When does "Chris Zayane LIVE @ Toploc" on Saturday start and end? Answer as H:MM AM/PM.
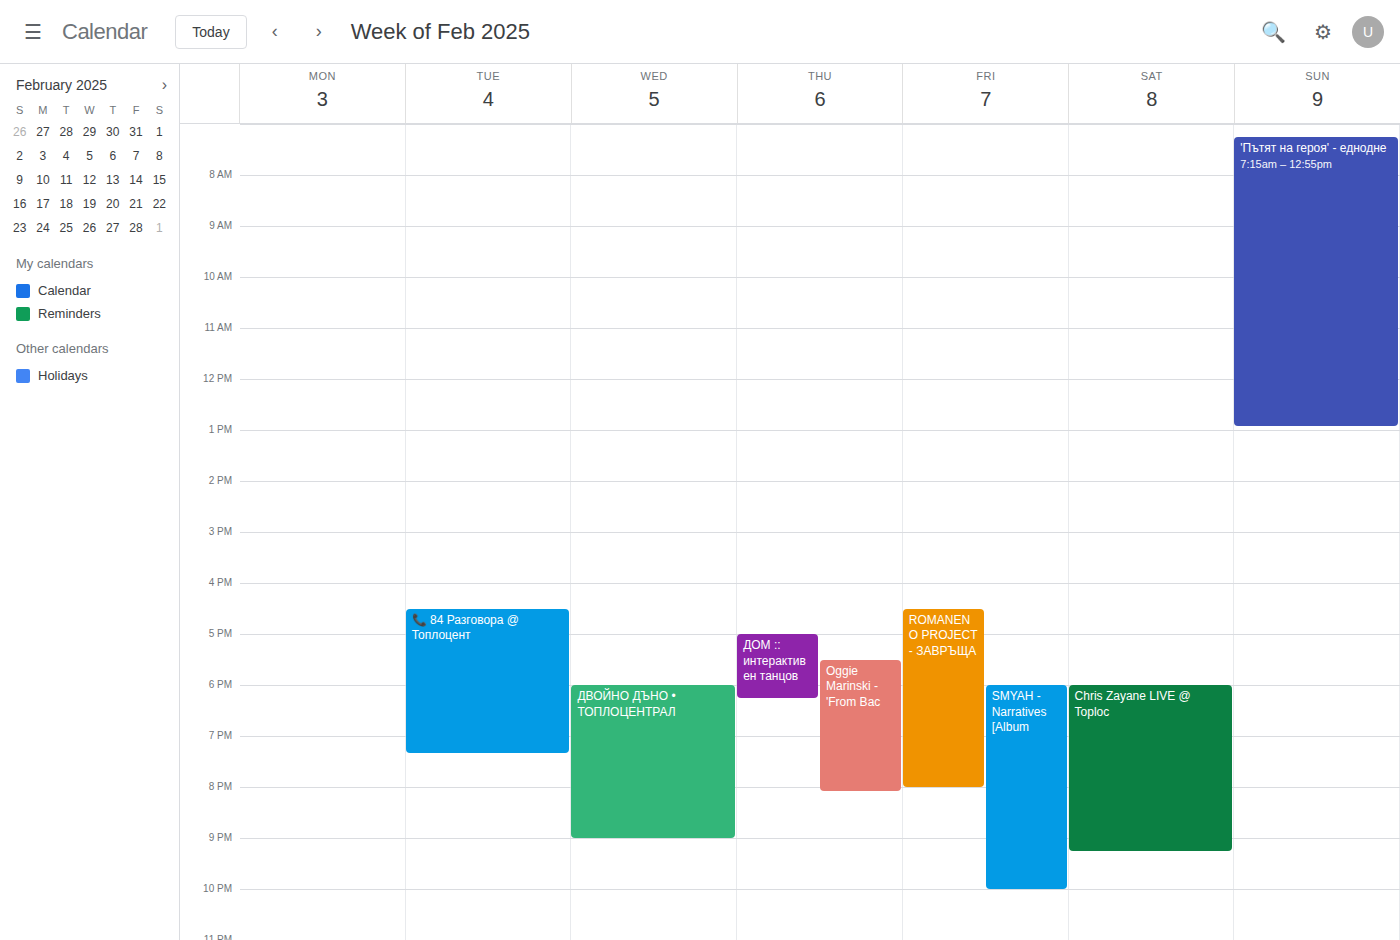
6:00 PM to 9:15 PM